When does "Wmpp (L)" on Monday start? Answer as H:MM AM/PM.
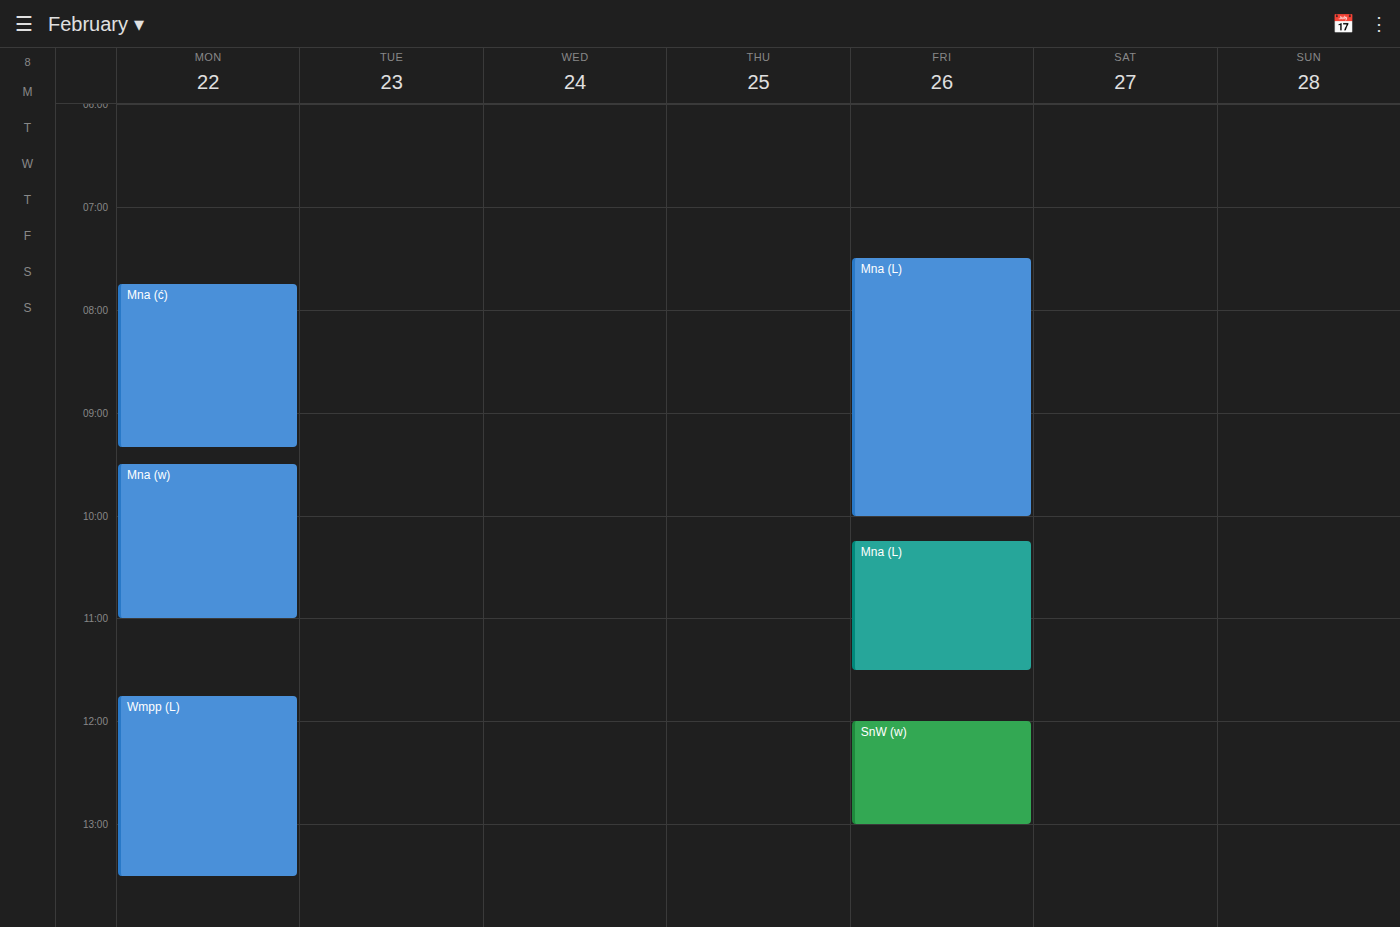
11:45 AM